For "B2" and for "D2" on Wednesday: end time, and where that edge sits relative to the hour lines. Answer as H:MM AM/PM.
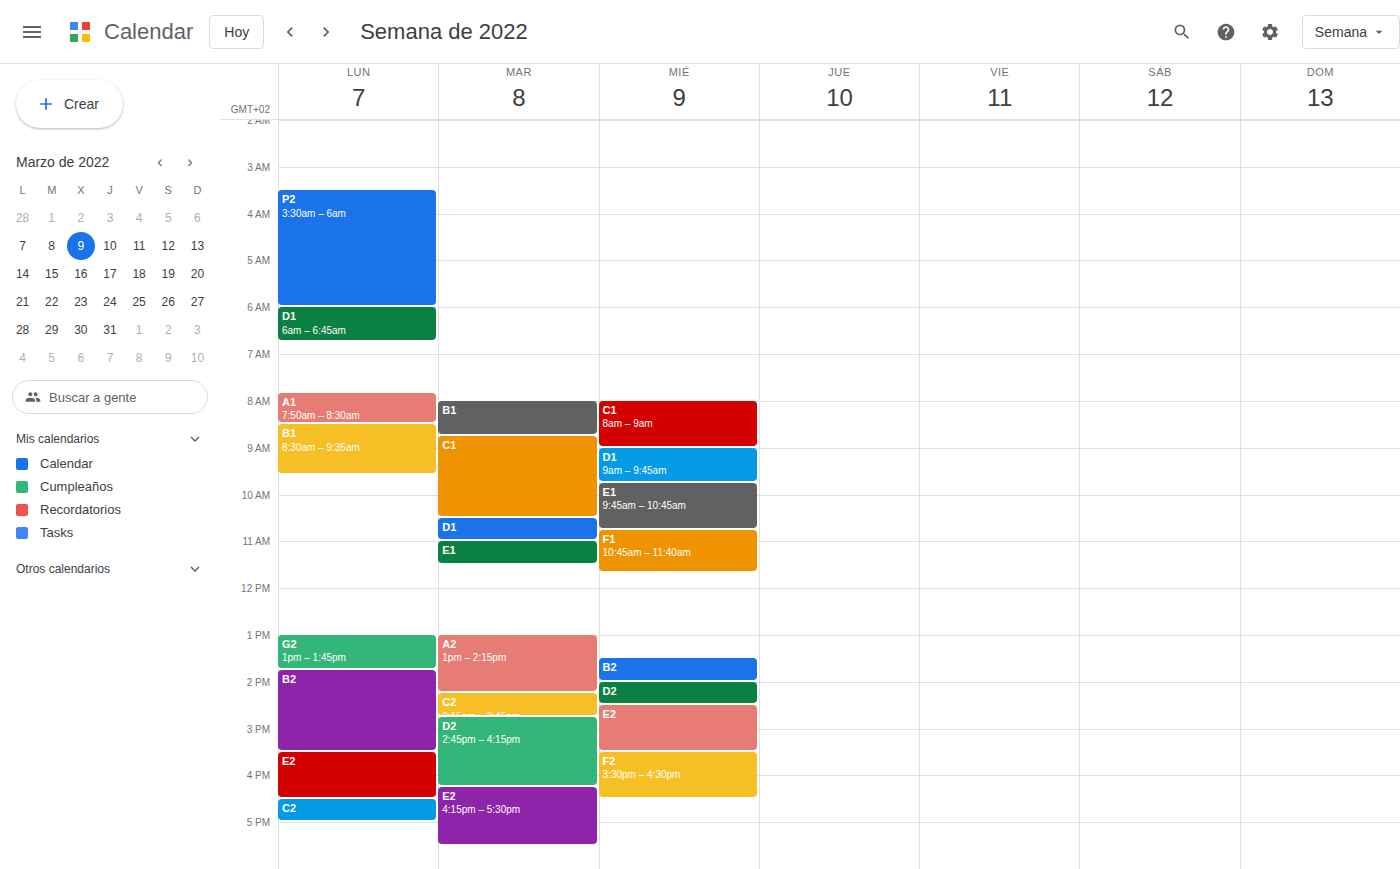
"B2": 2:00 PM, exactly on the 2 PM line. "D2": 2:30 PM, halfway between the 2 PM and 3 PM lines.